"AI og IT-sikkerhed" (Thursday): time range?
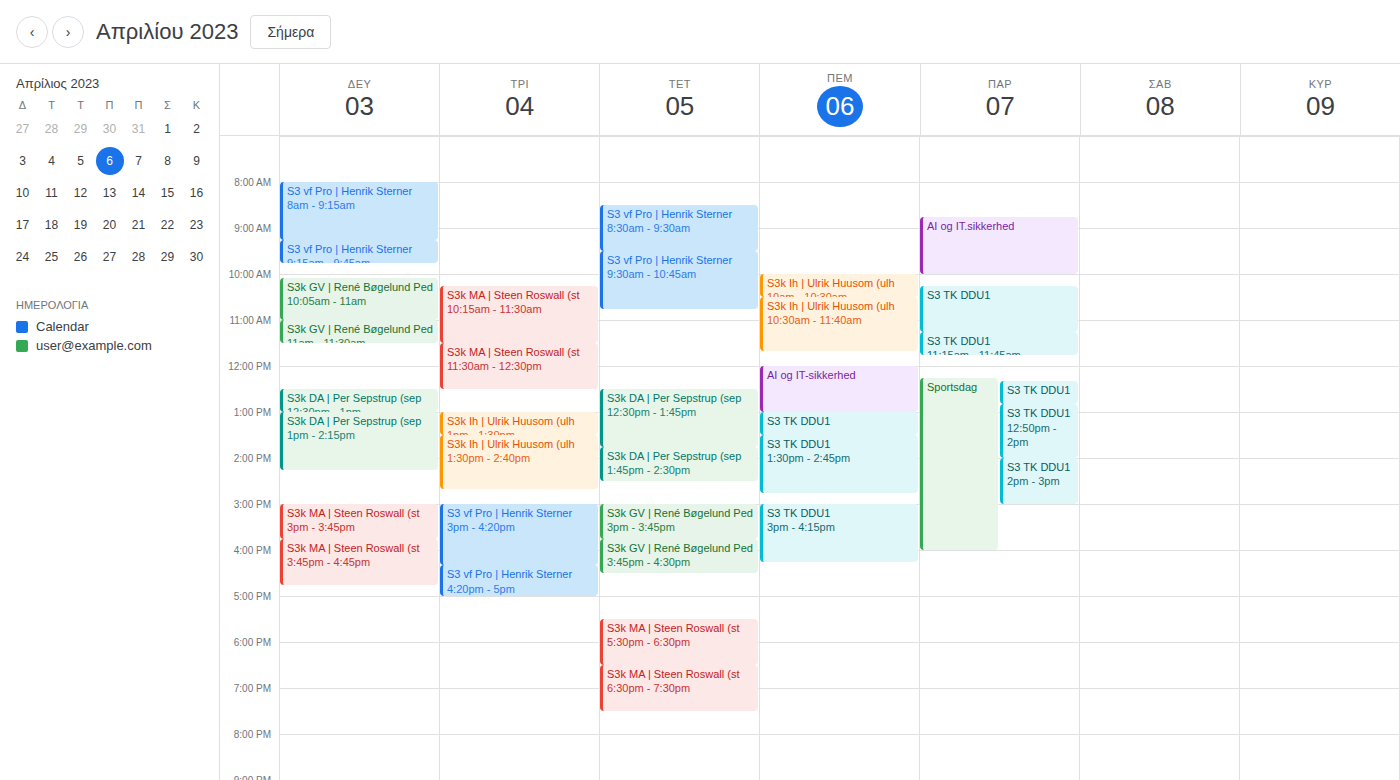
12:00 to 13:00